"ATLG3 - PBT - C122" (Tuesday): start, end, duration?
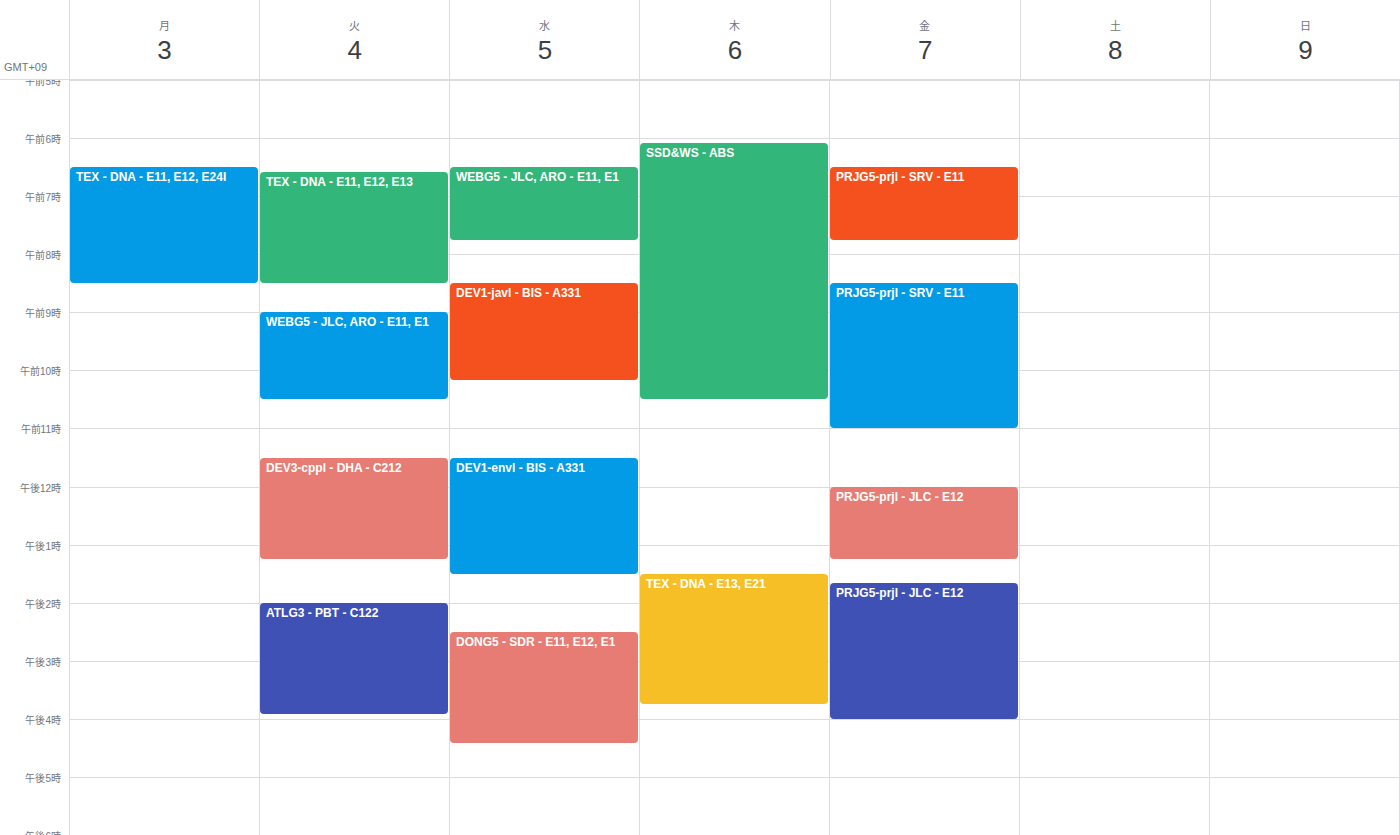
2:00 PM to 3:55 PM, 1 hour 55 minutes